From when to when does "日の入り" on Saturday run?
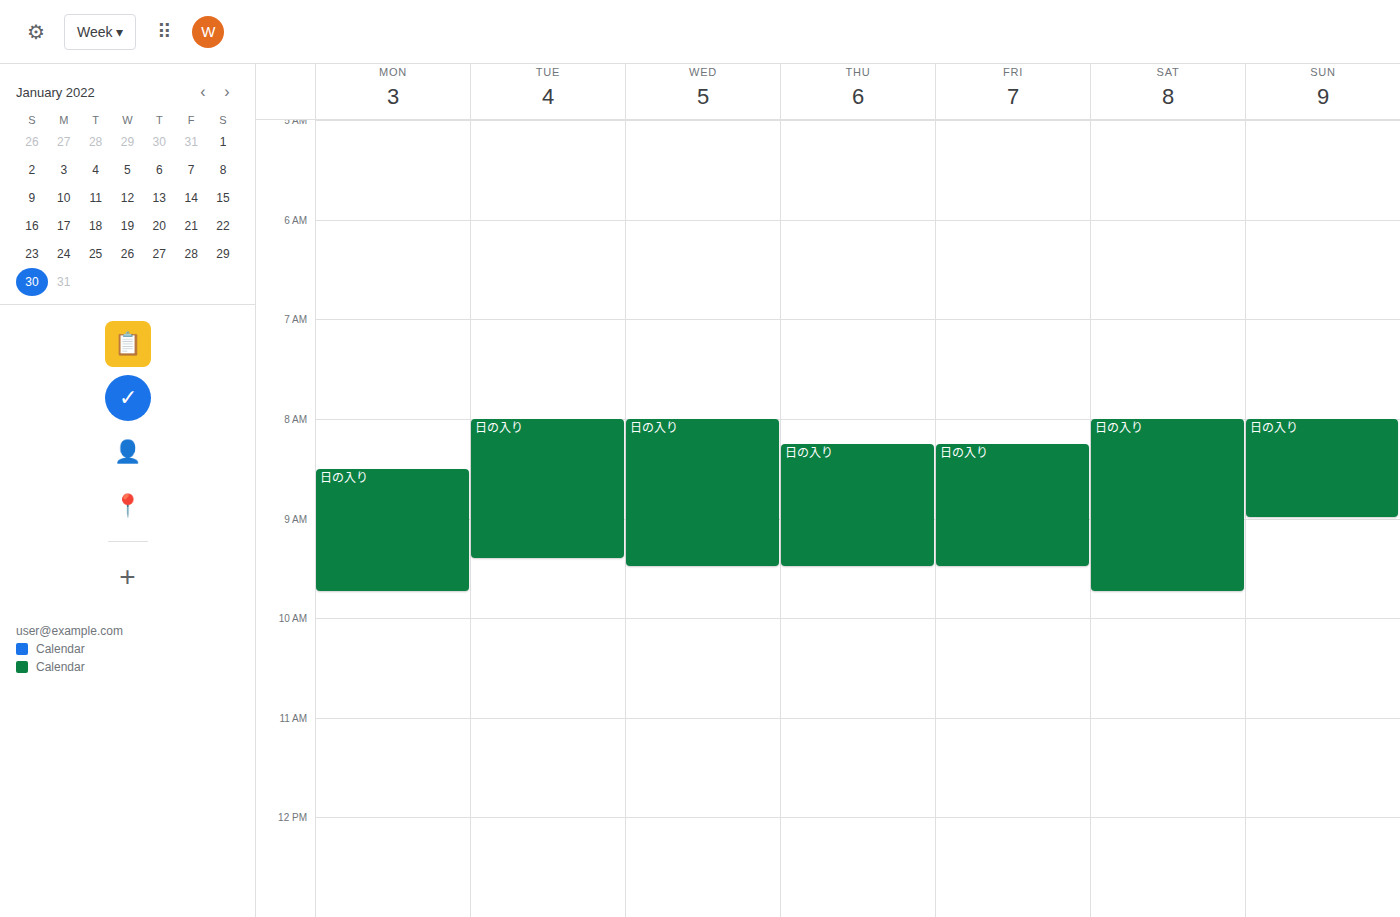
8:00 AM to 9:45 AM